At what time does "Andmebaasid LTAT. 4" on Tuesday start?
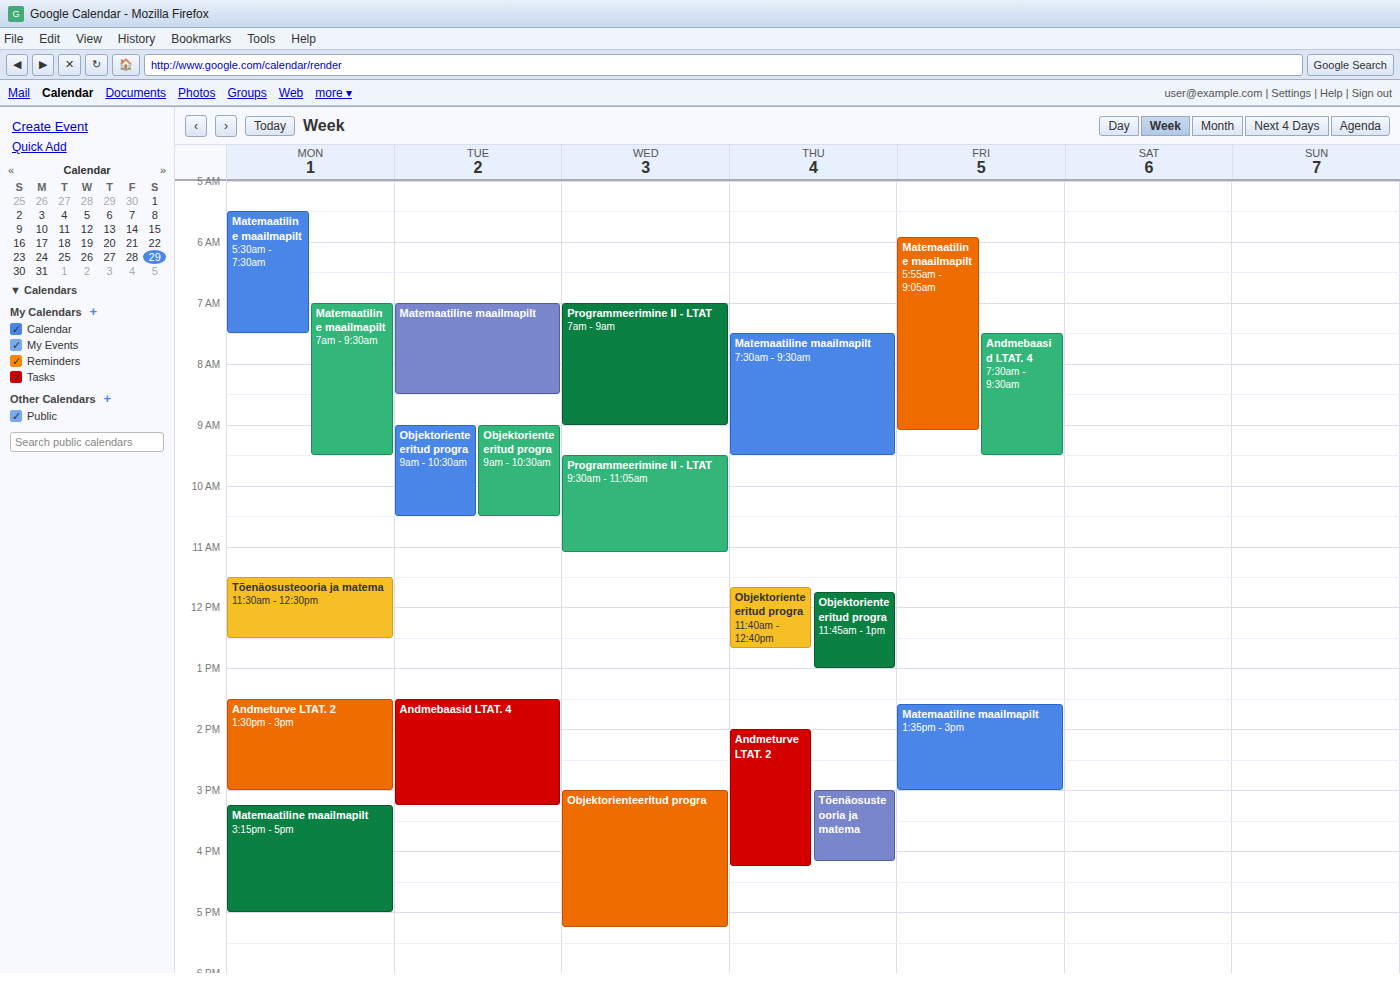
1:30 PM